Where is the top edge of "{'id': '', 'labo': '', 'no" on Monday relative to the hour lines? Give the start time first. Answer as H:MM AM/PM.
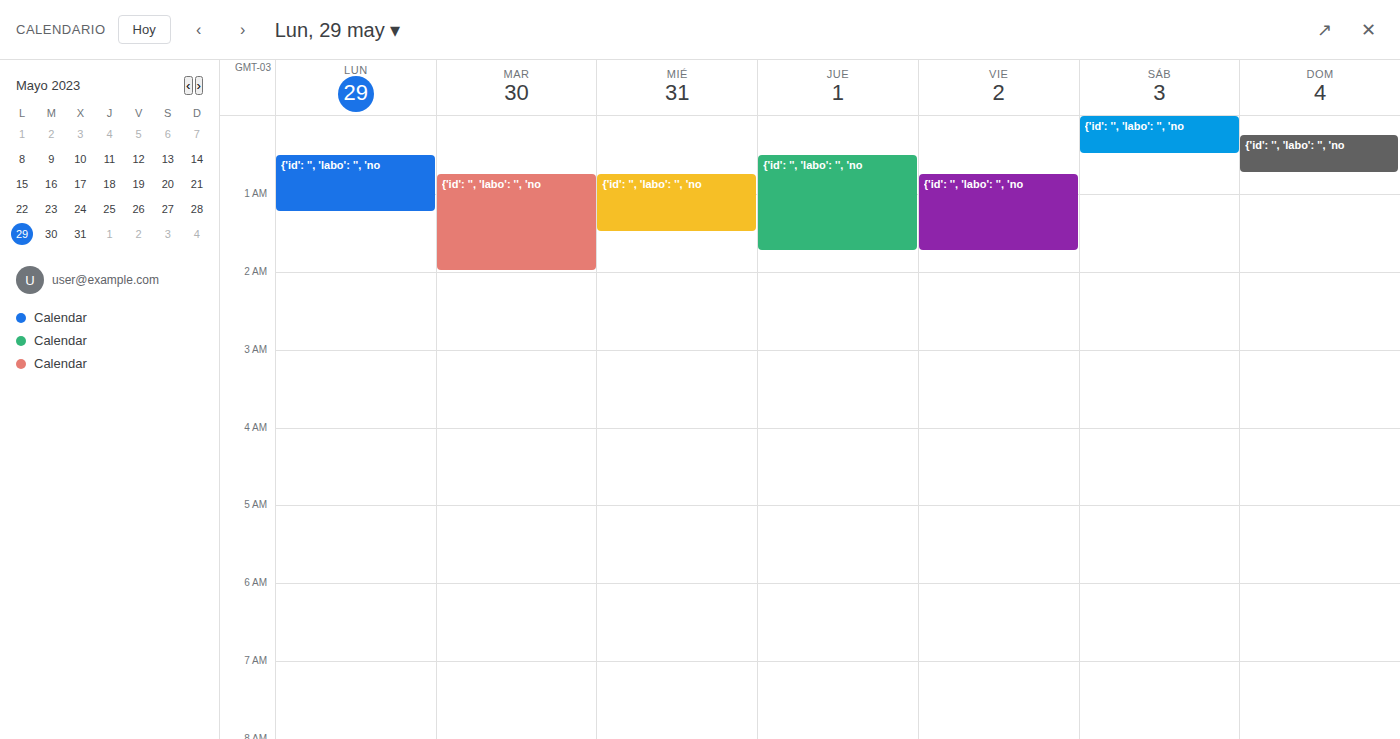
12:30 AM -- halfway between the 12 AM and 1 AM lines.